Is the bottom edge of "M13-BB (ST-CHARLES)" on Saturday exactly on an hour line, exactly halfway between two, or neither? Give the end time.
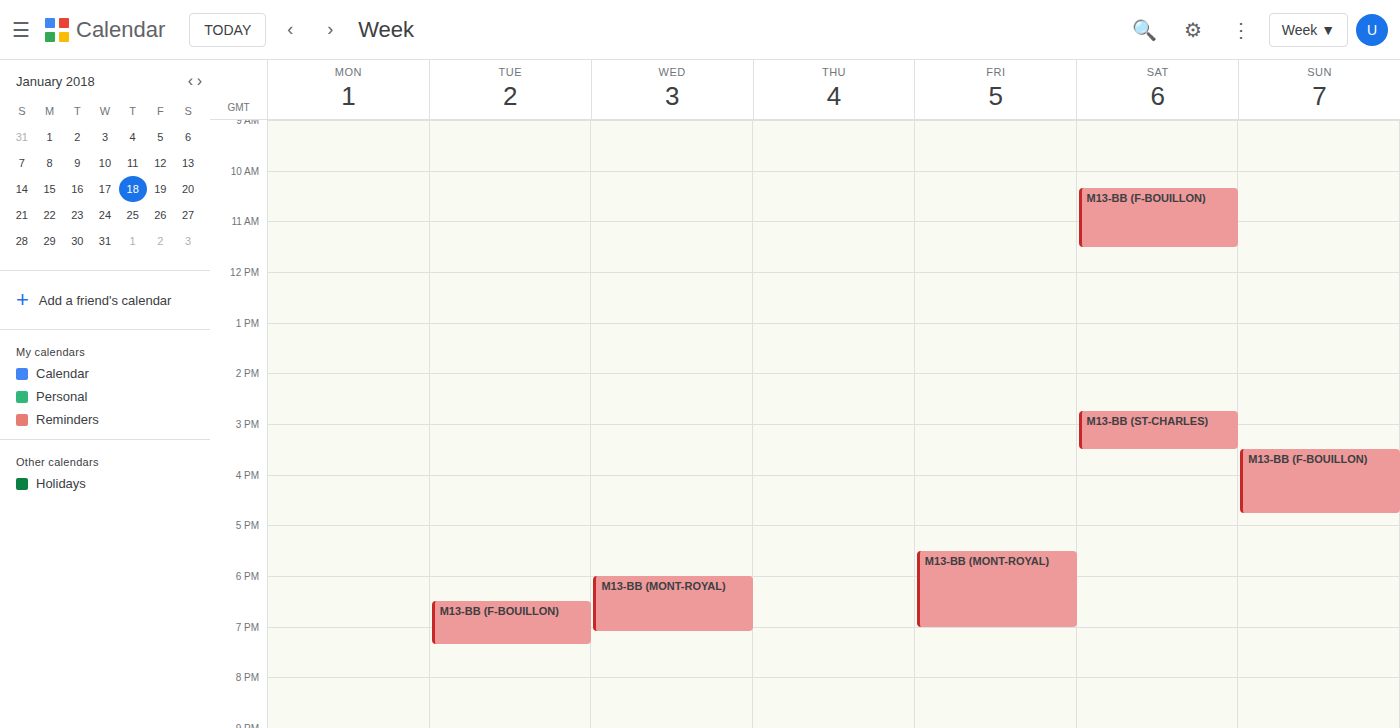
3:30 PM -- halfway between the 3 PM and 4 PM lines.